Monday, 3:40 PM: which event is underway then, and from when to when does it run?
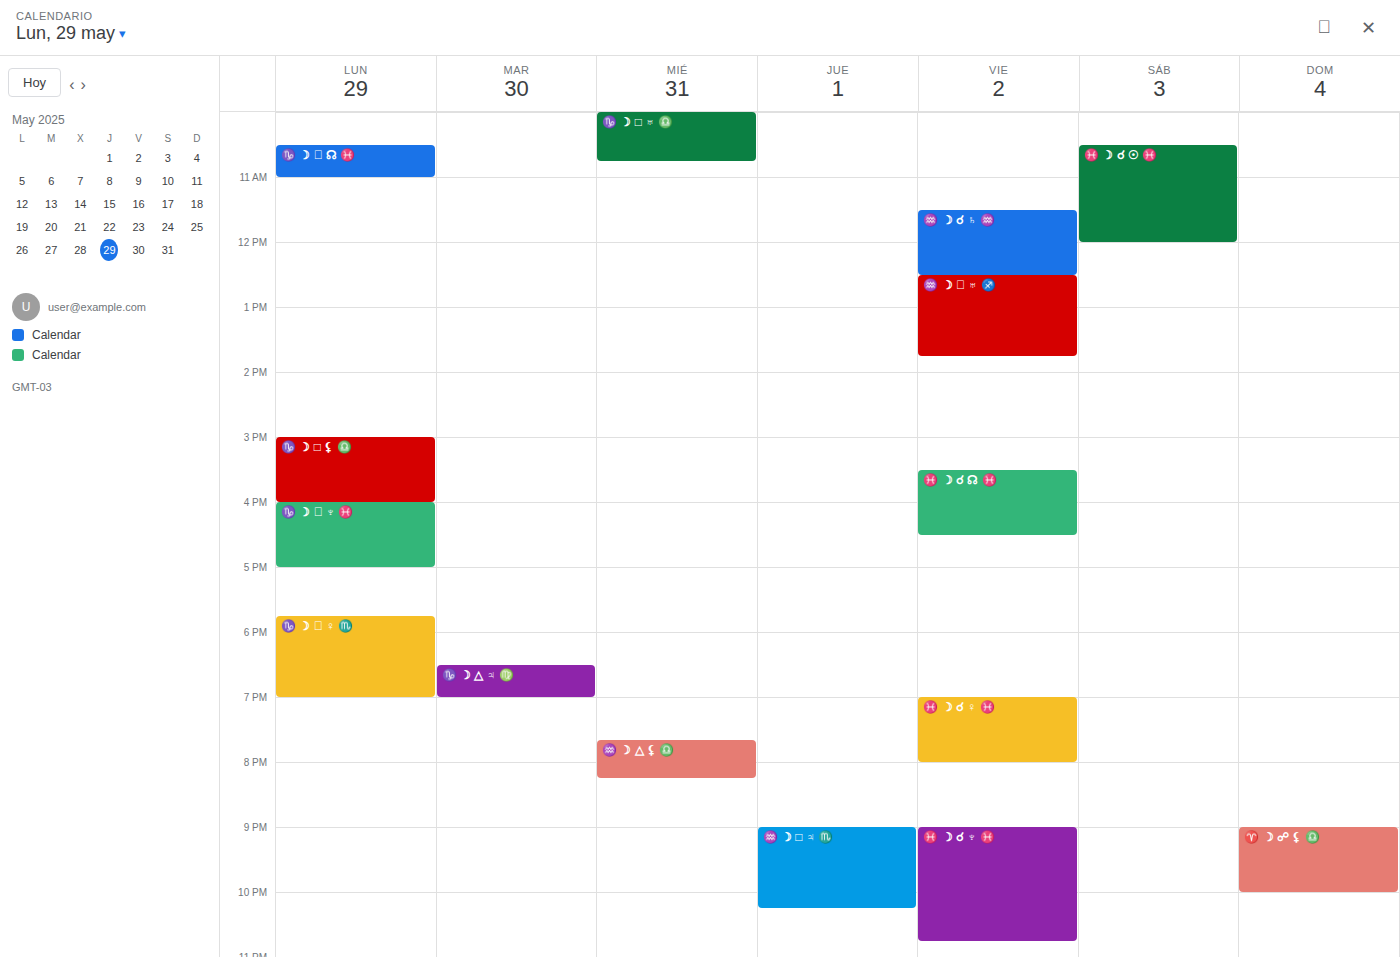
"♑️ ☽ □ ⚸ ♎️", 3:00 PM to 4:00 PM